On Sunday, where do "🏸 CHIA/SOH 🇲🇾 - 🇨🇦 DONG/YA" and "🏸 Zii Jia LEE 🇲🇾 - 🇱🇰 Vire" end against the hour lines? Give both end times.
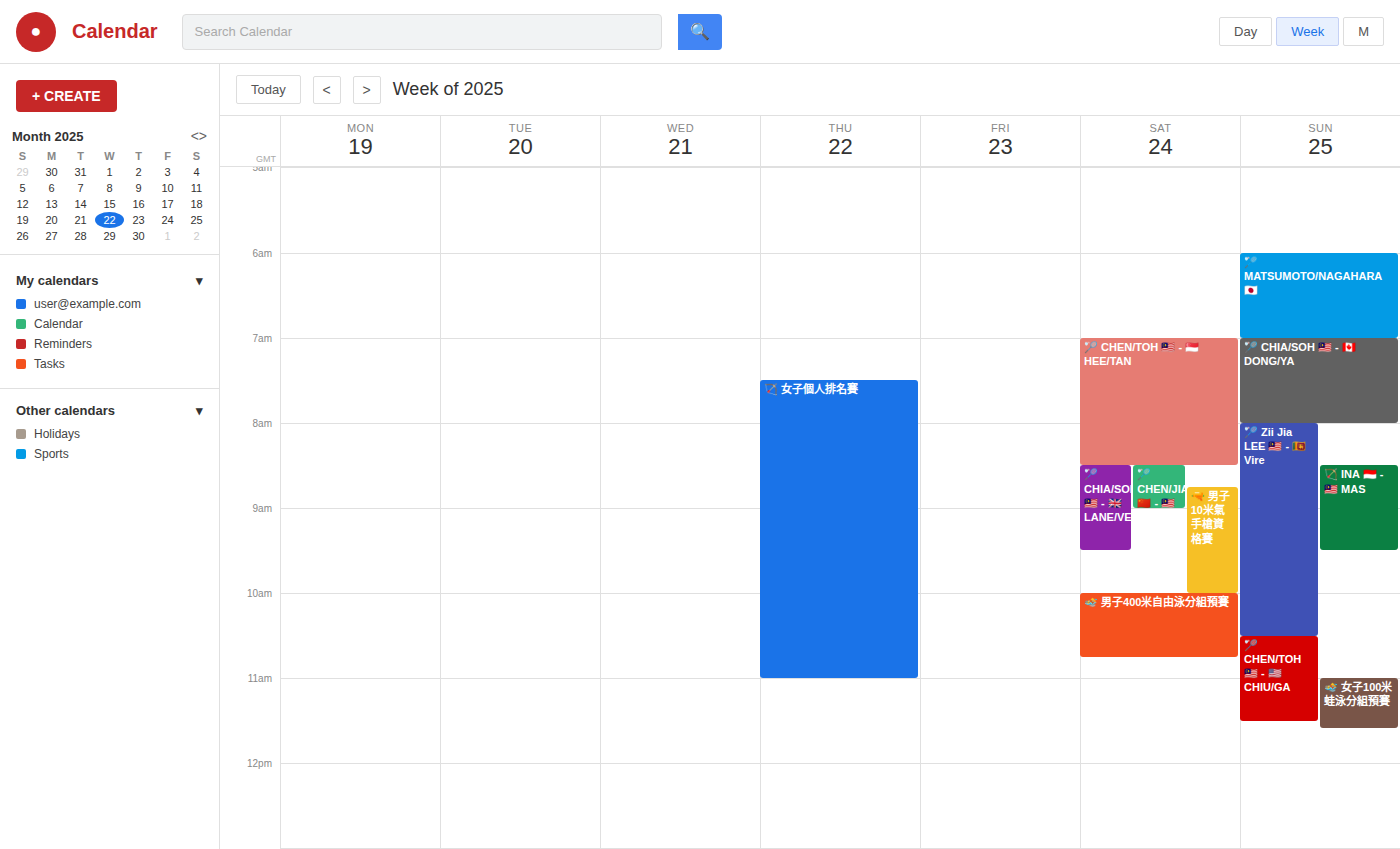
"🏸 CHIA/SOH 🇲🇾 - 🇨🇦 DONG/YA": 8:00 AM, exactly on the 8 AM line. "🏸 Zii Jia LEE 🇲🇾 - 🇱🇰 Vire": 10:30 AM, halfway between the 10 AM and 11 AM lines.